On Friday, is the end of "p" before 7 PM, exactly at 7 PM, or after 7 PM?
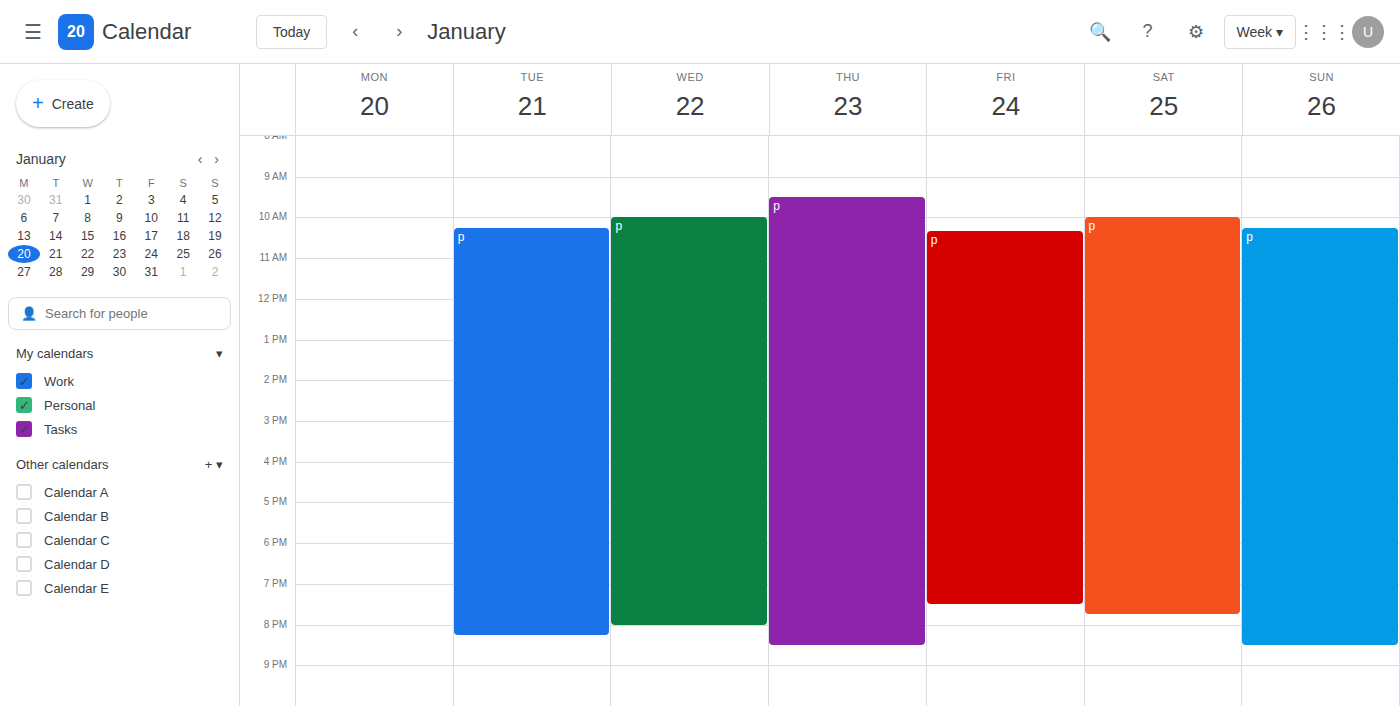
7:30 PM -- after 7 PM, 30 minutes below the 7 PM line.